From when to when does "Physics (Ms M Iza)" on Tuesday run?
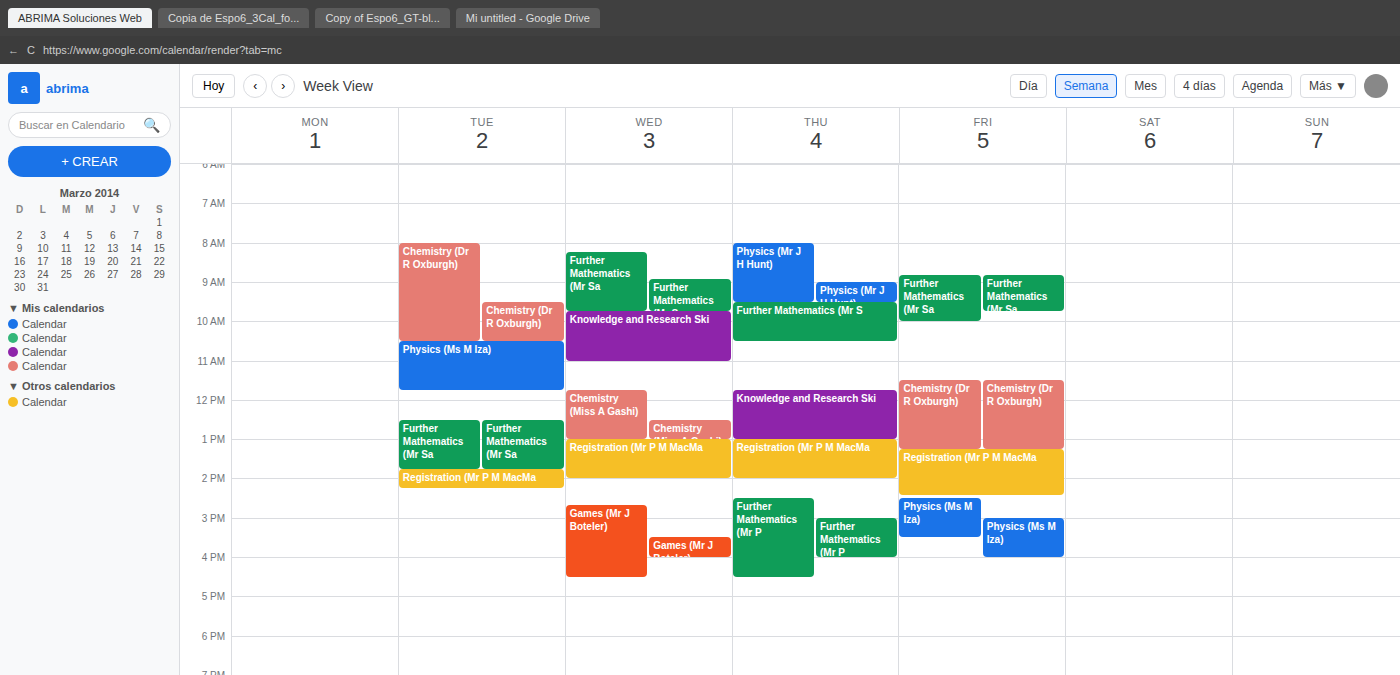
10:30 AM to 11:45 AM